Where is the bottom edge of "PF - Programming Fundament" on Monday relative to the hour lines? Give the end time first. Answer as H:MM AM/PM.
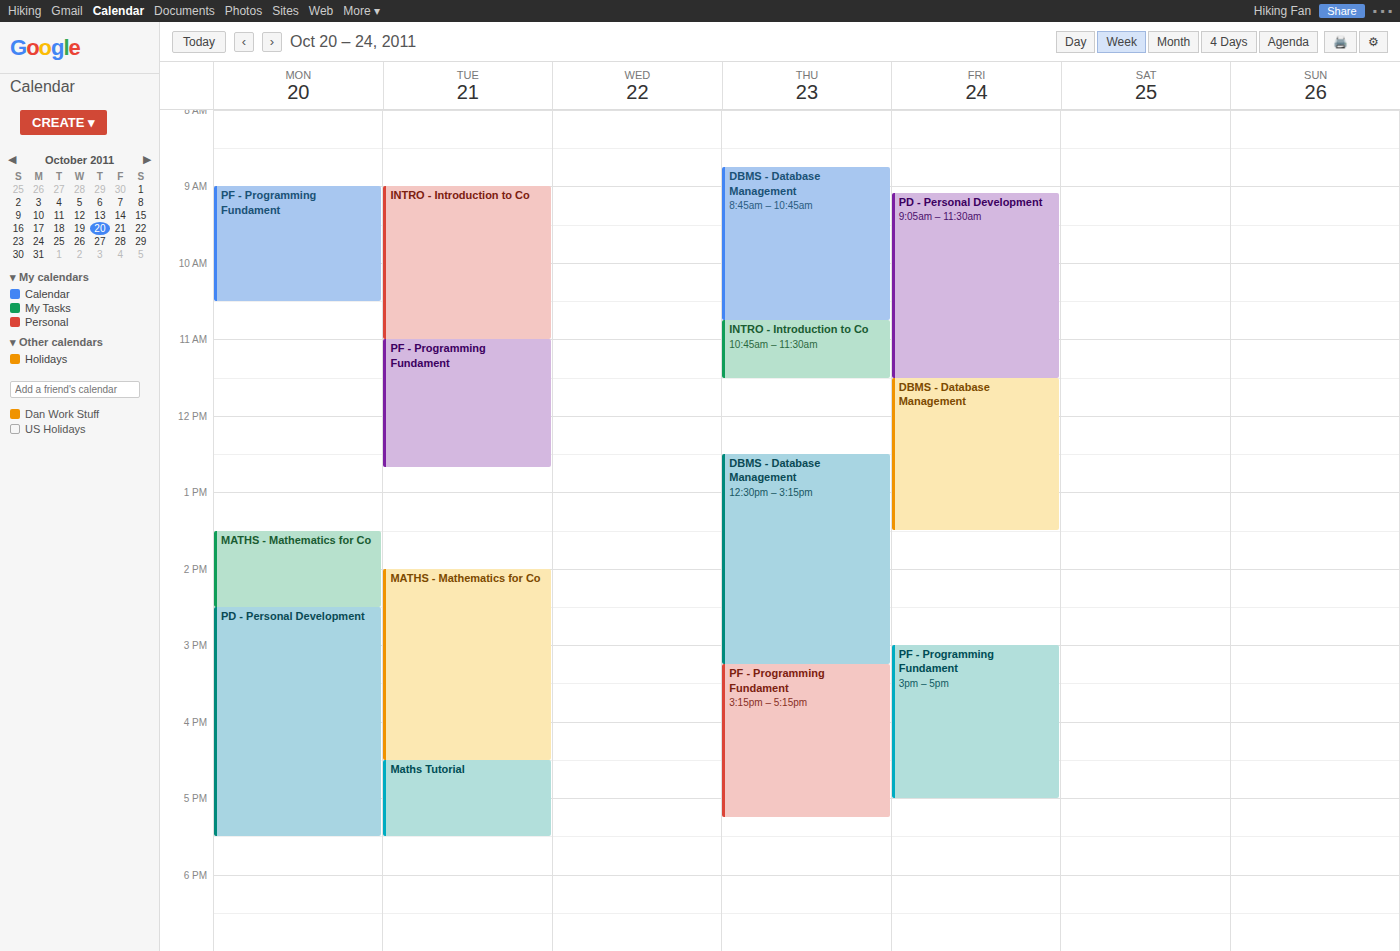
10:30 AM -- halfway between the 10 AM and 11 AM lines.